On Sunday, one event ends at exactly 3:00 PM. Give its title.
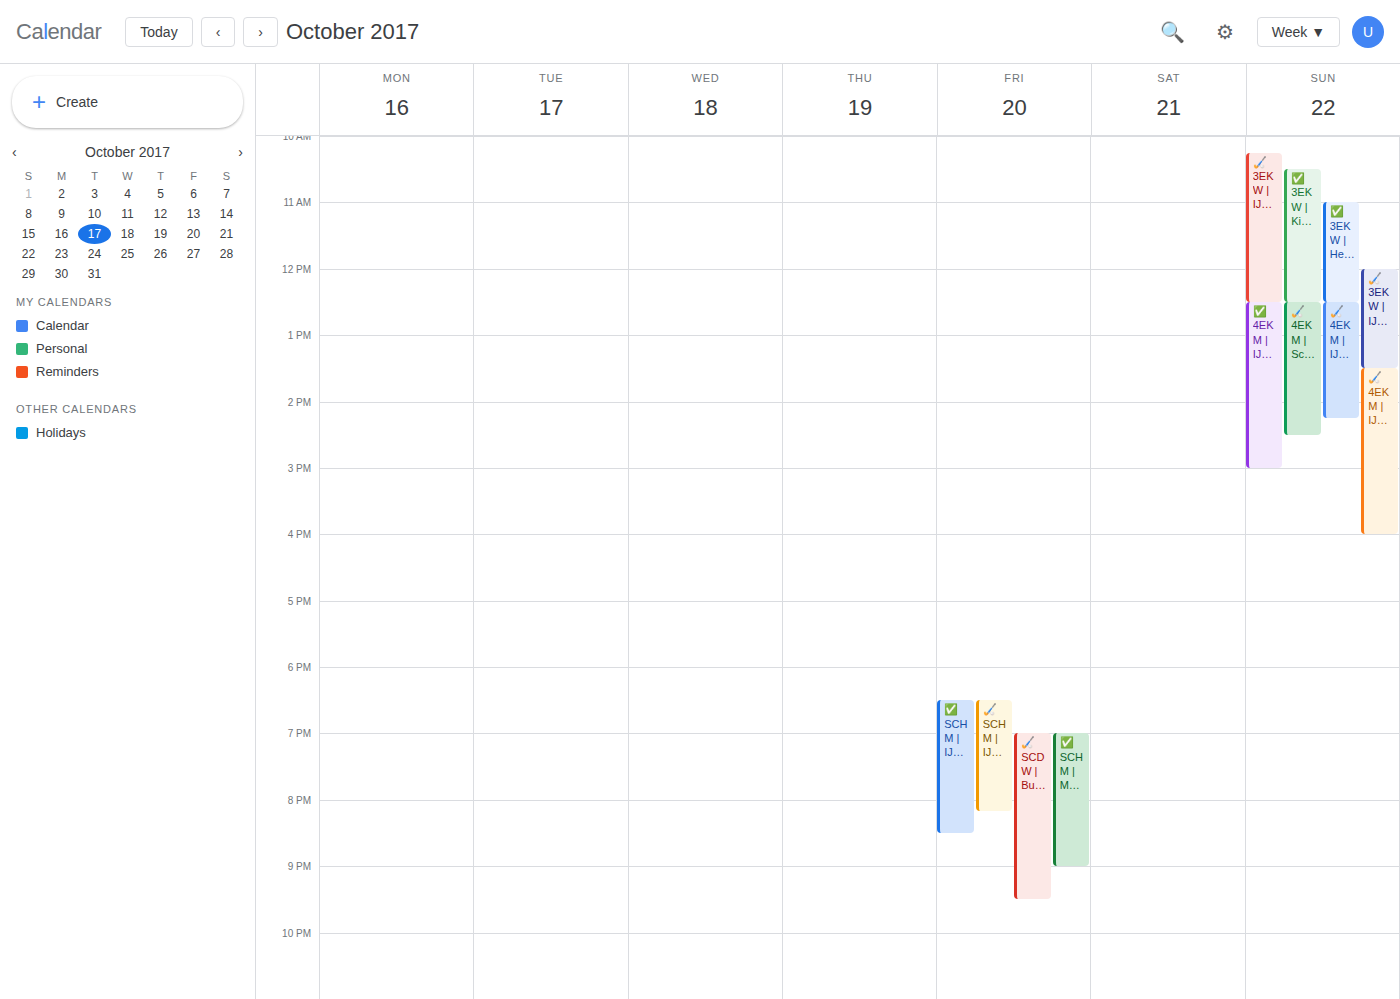
"✅ 4EK M | IJburg H1 - Rijn"